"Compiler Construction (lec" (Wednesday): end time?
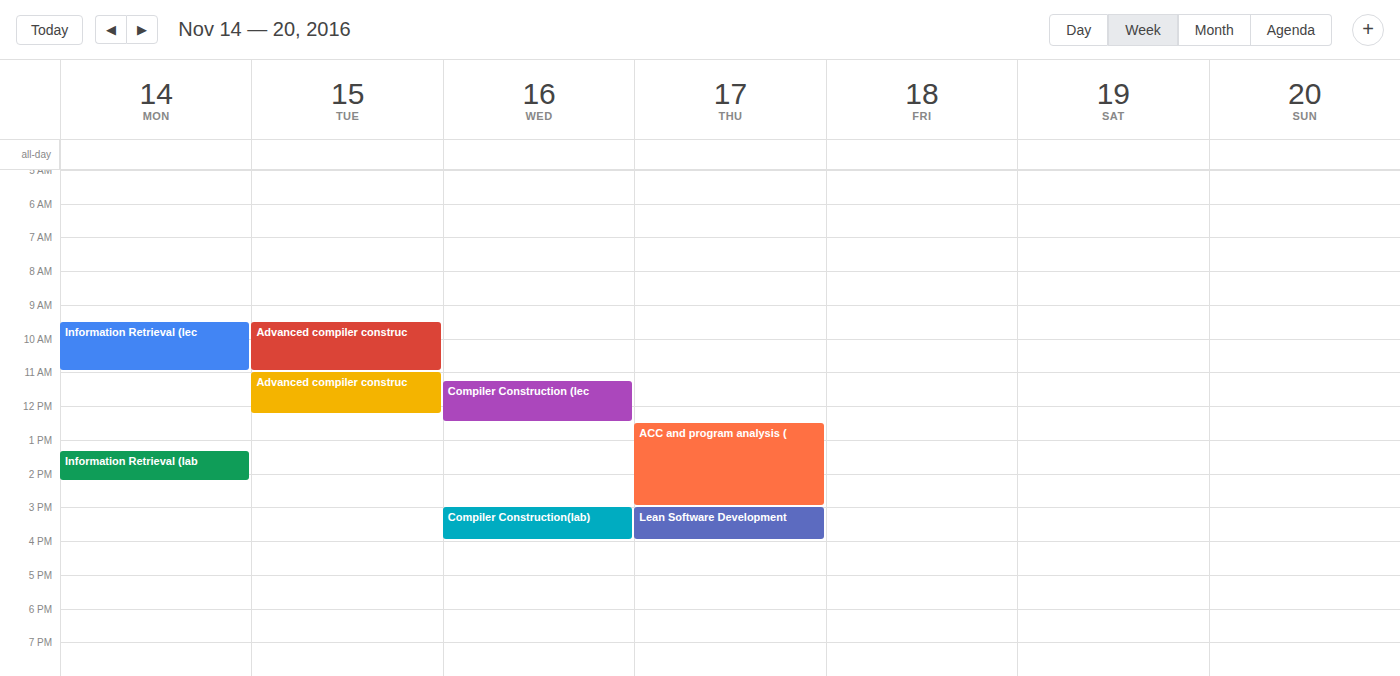
12:30 PM